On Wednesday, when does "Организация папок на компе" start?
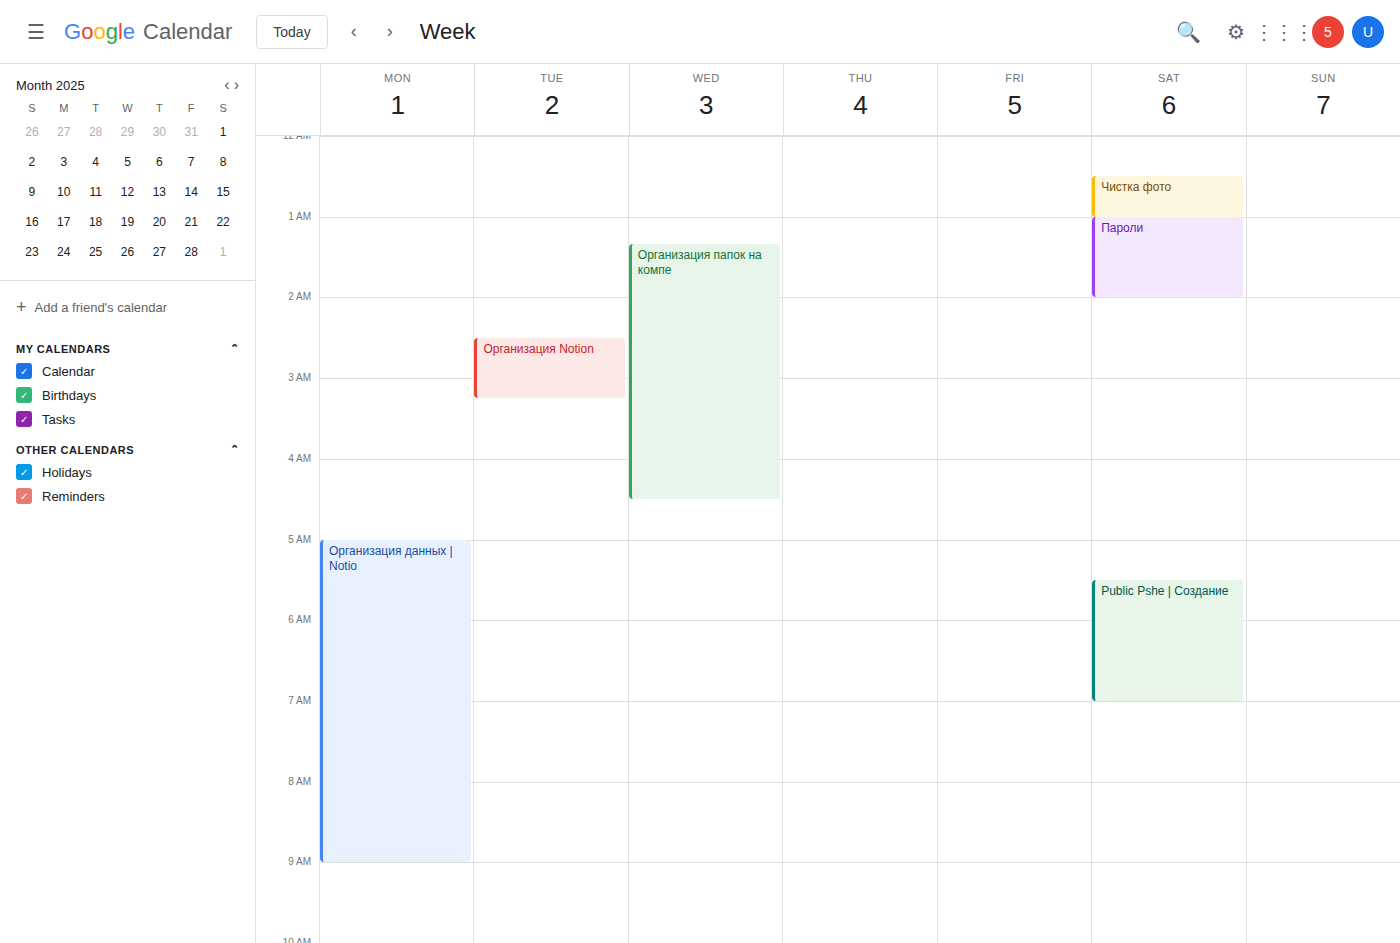
1:20 AM